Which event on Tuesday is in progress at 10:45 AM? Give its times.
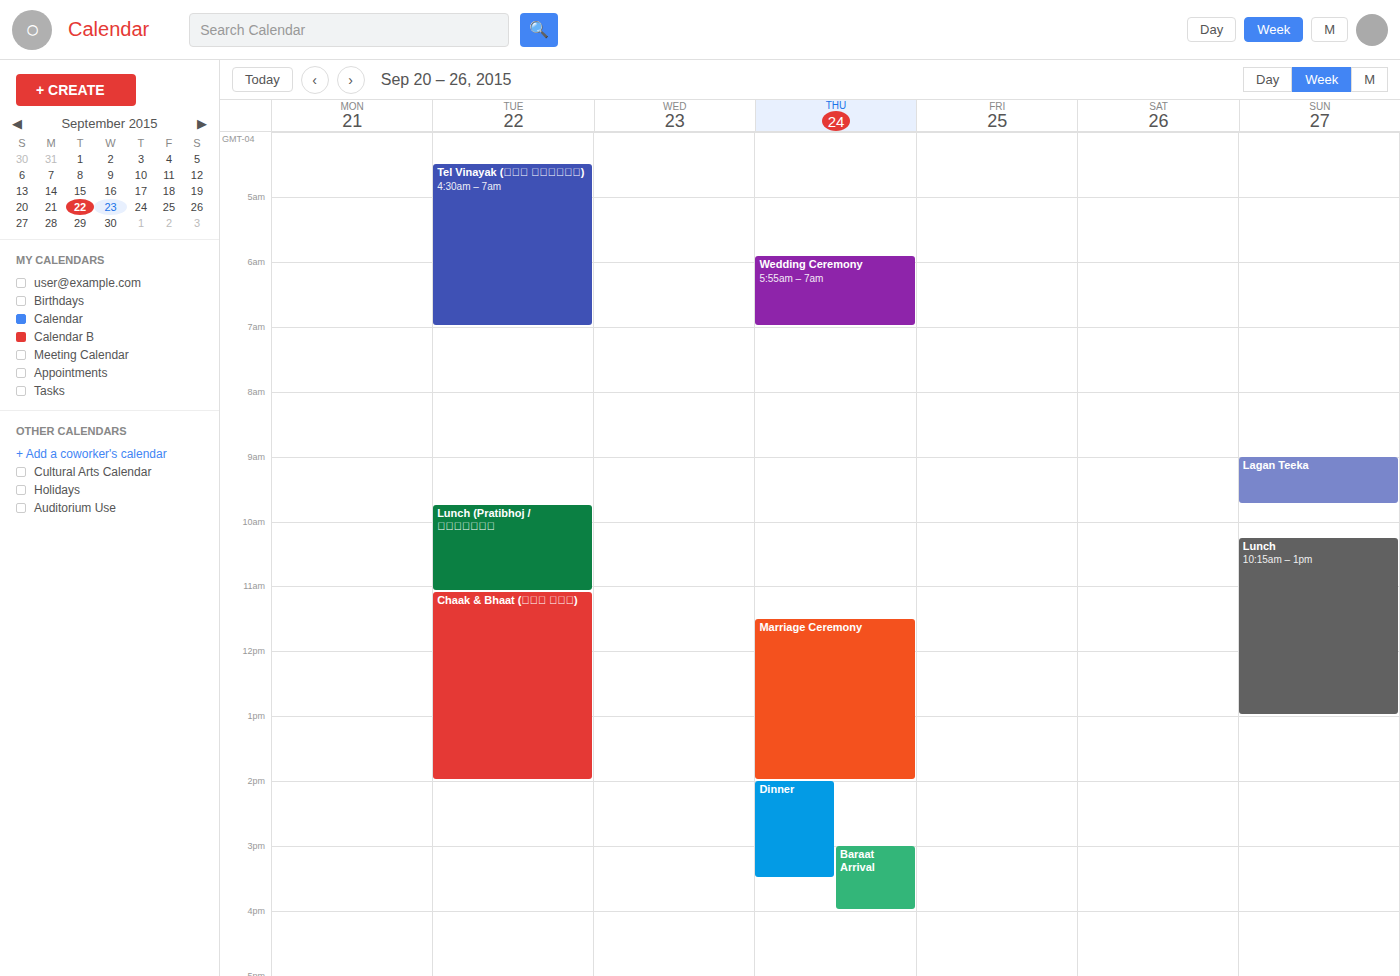
"Lunch (Pratibhoj / प्रीतिभ", 9:45 AM to 11:05 AM